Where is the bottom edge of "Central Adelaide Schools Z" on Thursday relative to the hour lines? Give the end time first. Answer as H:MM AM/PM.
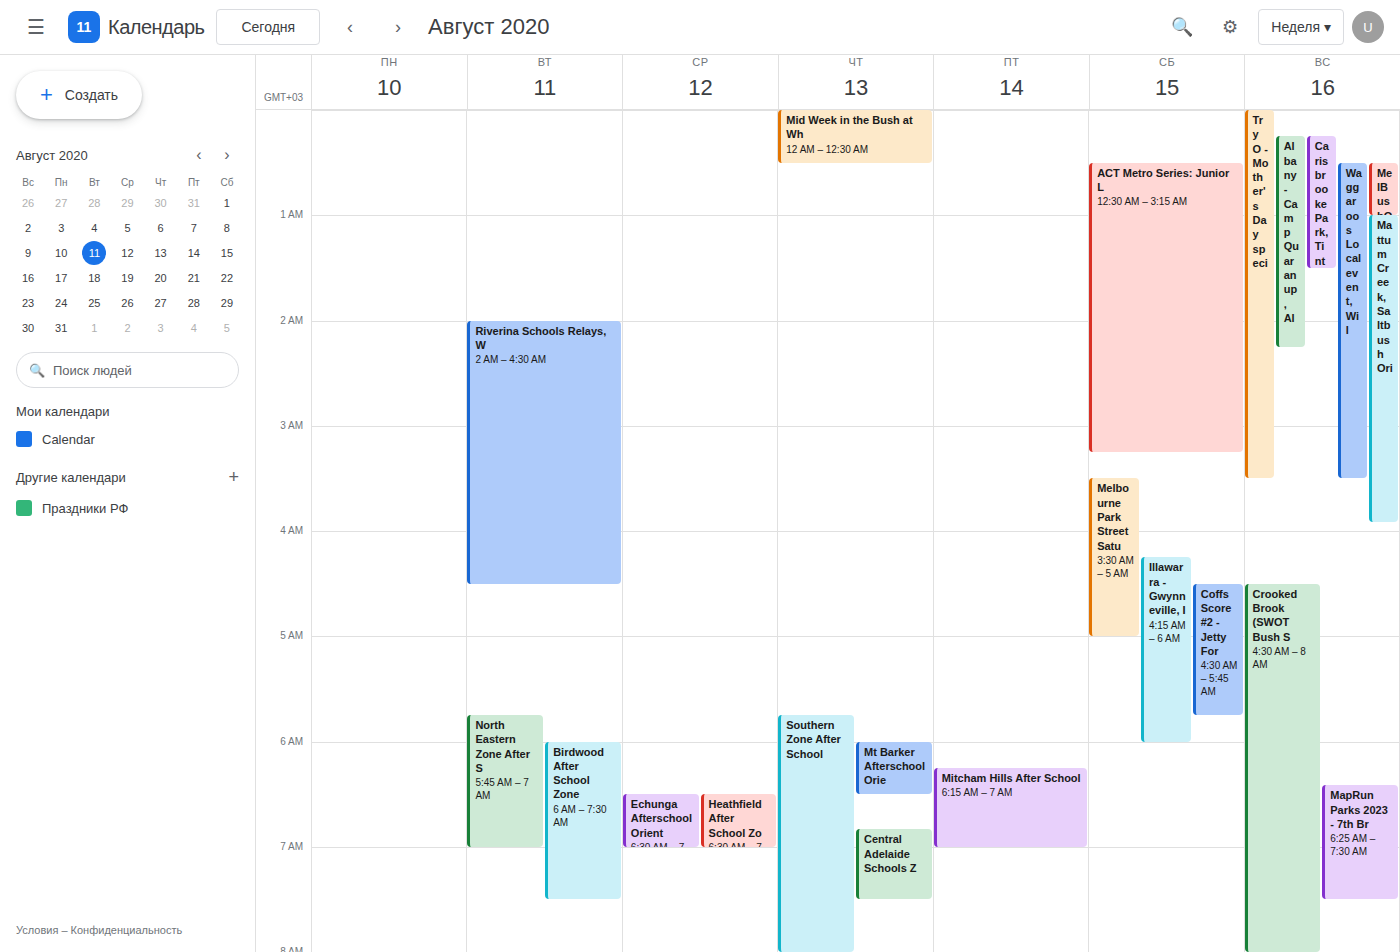
7:30 AM -- halfway between the 7 AM and 8 AM lines.